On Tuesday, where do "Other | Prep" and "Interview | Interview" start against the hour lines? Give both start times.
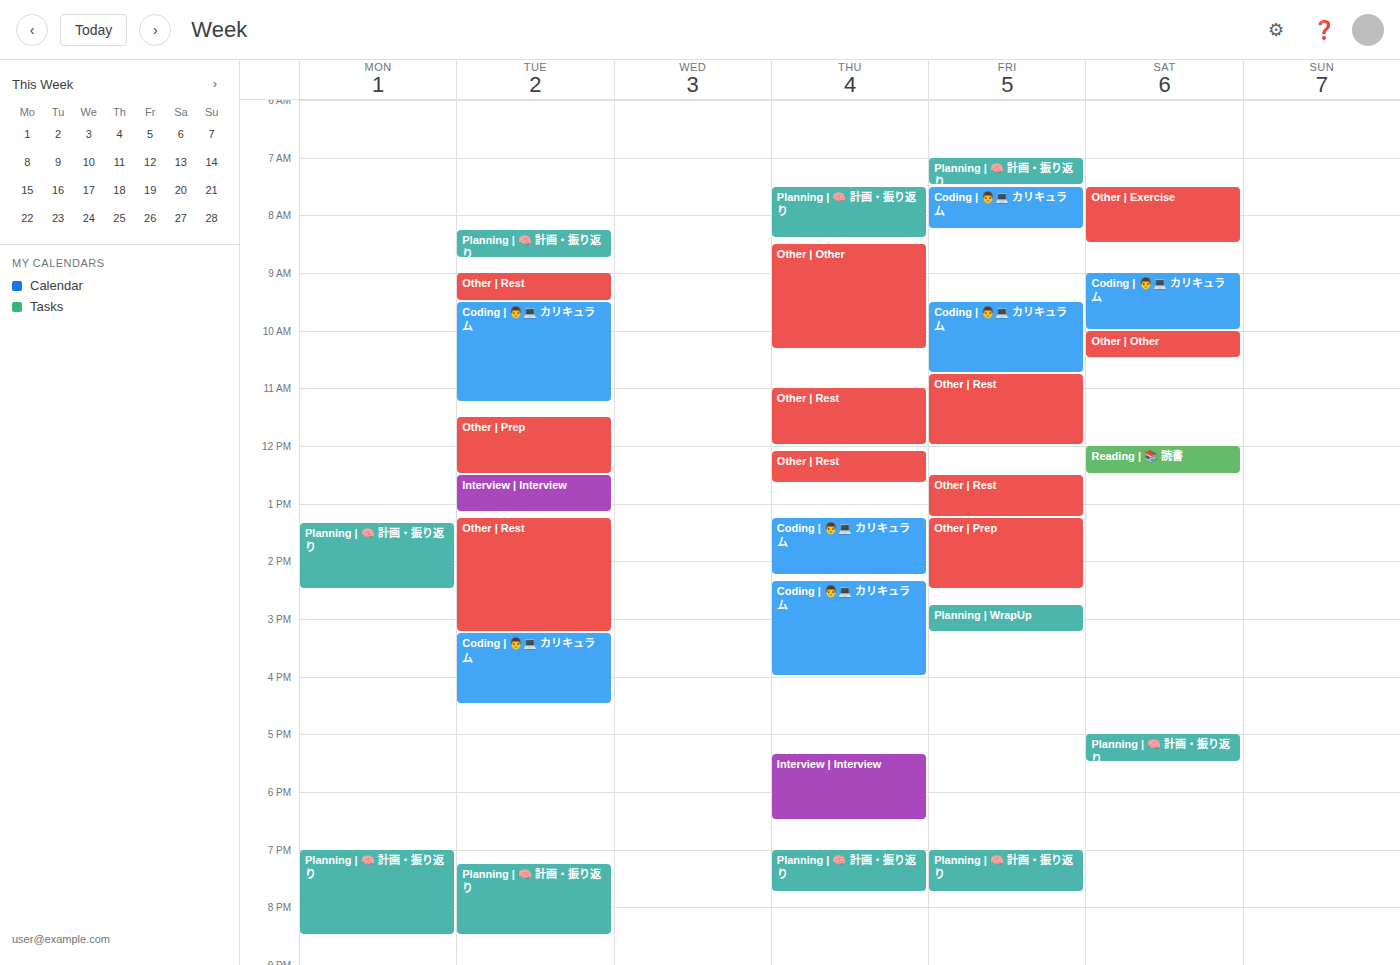
"Other | Prep": 11:30, halfway between the 11:00 and 12:00 lines. "Interview | Interview": 12:30, halfway between the 12:00 and 13:00 lines.